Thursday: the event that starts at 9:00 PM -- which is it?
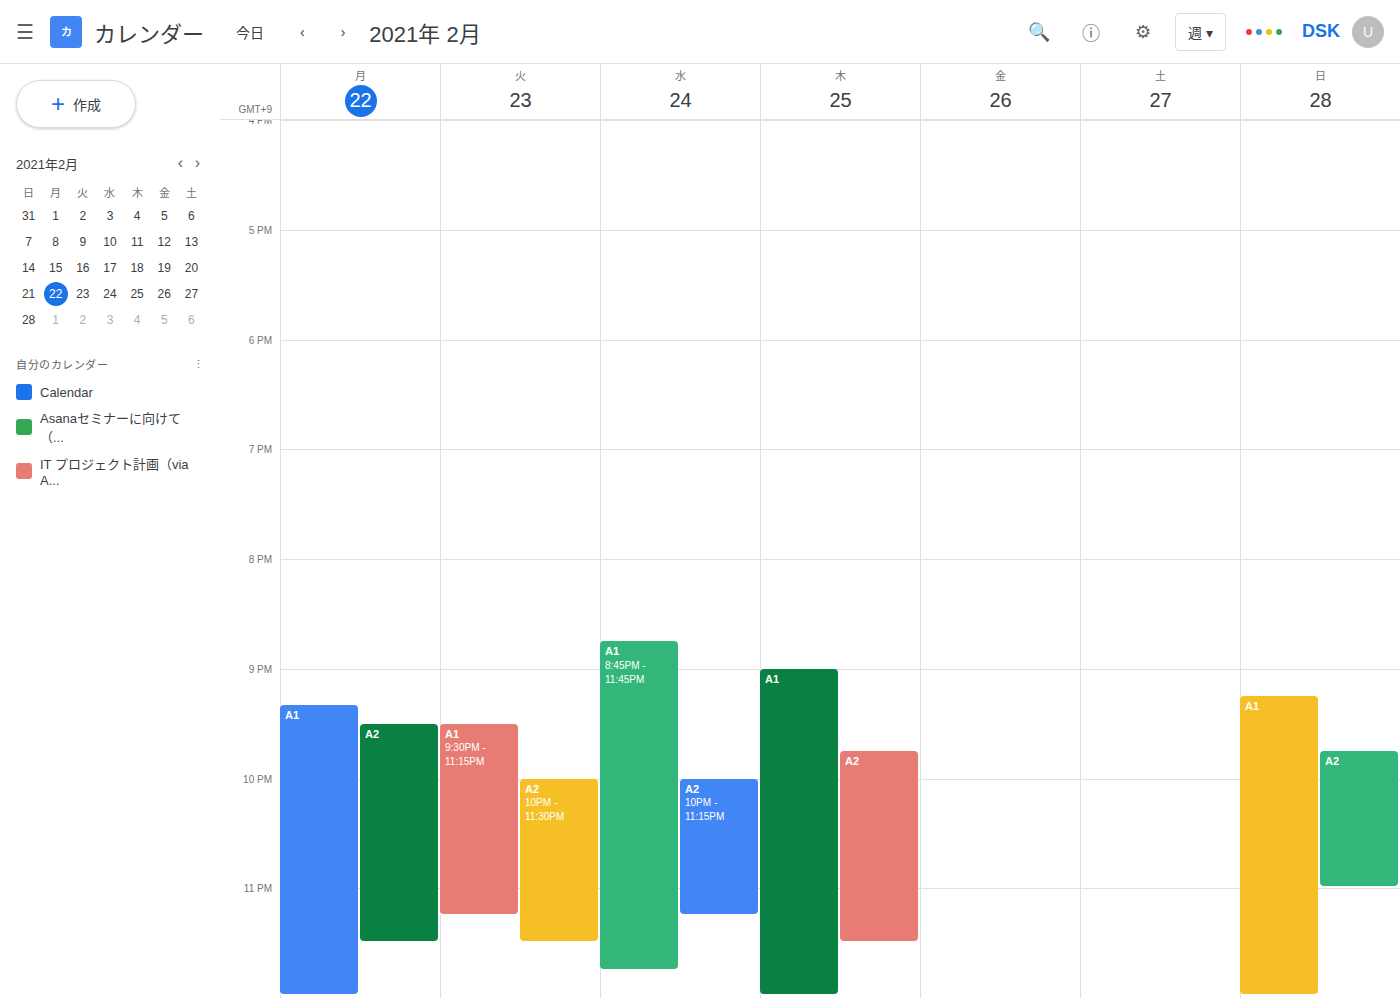
"A1"